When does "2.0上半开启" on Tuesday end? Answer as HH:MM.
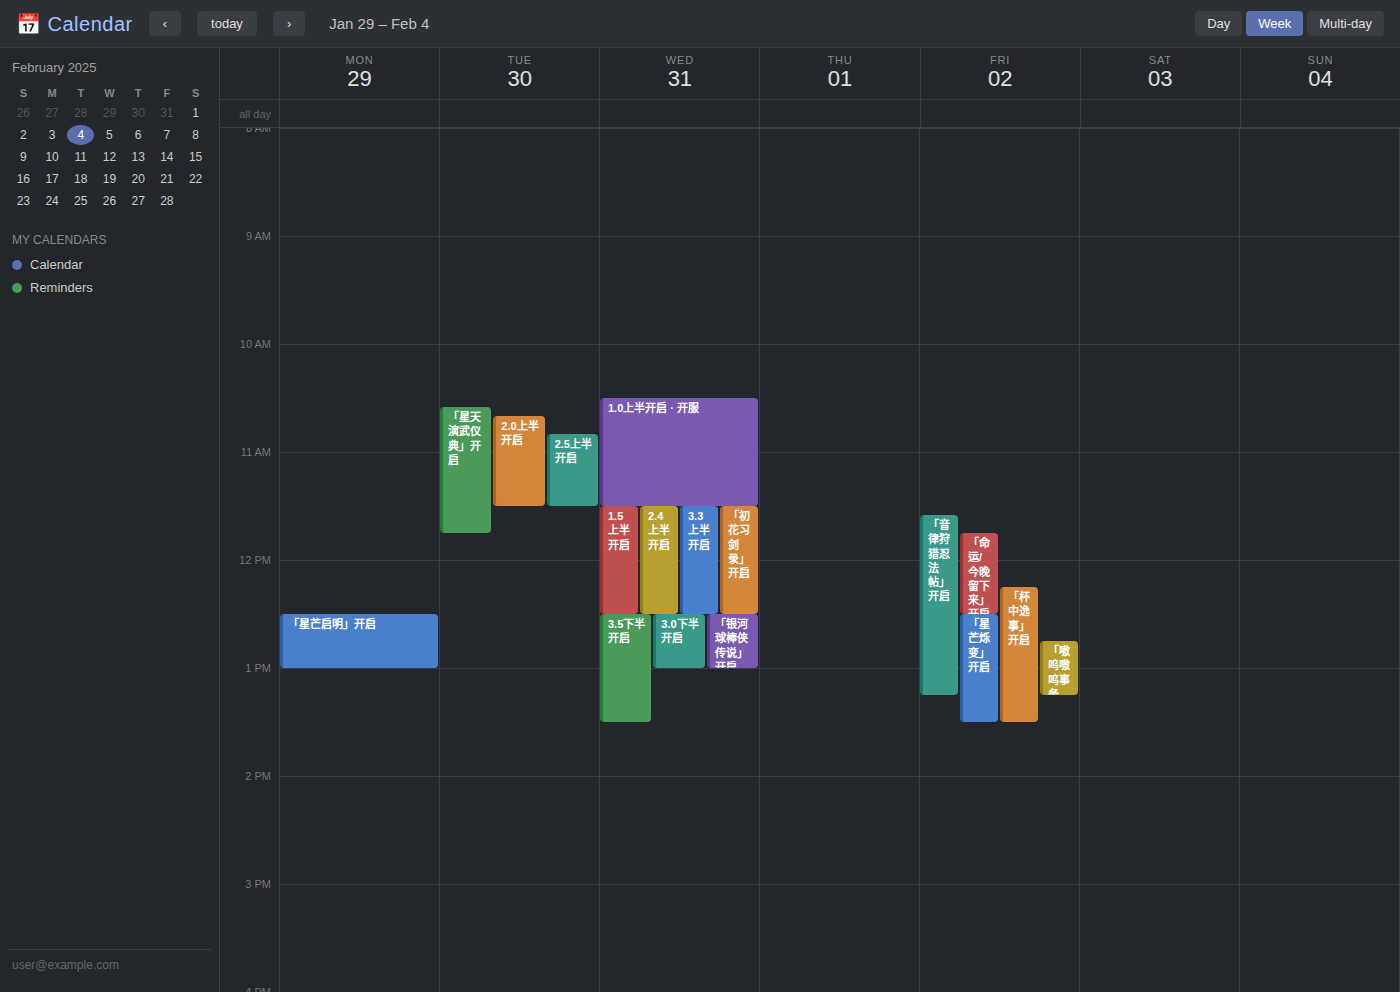
11:30